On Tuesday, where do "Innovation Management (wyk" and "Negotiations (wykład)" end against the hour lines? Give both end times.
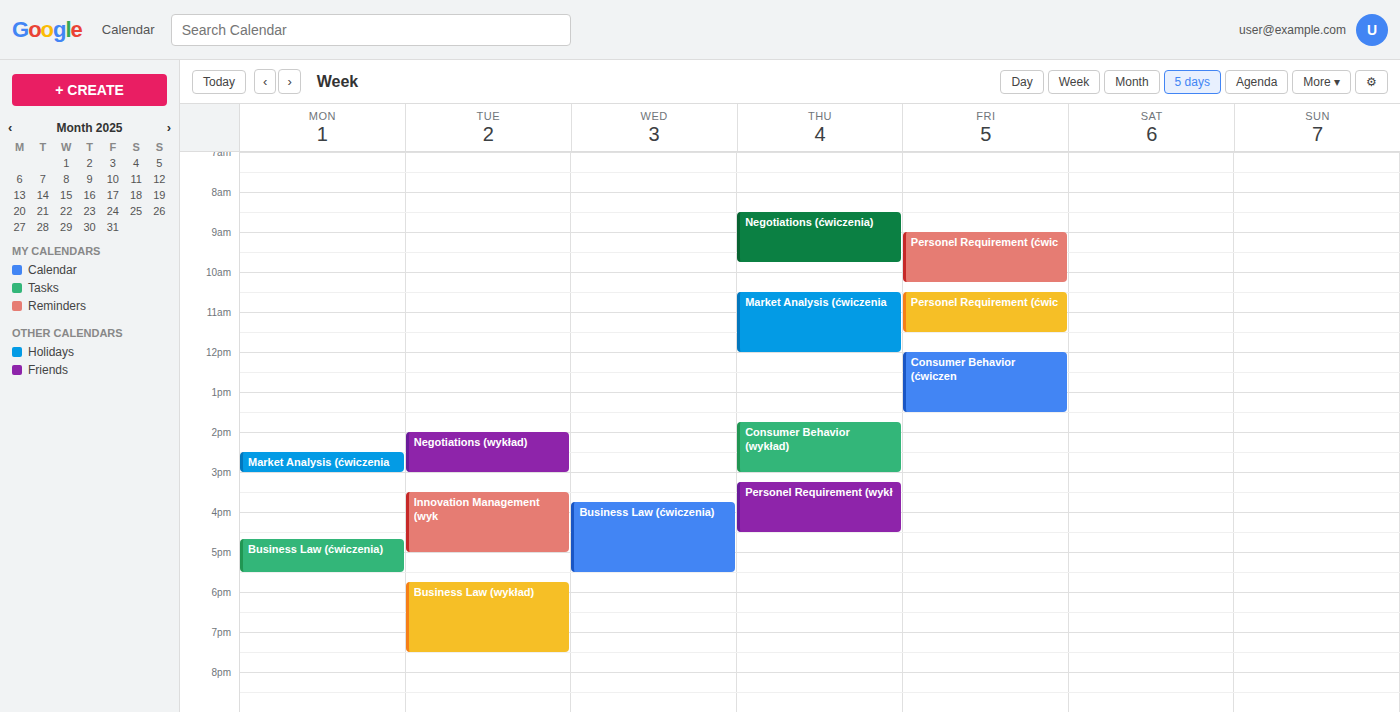
"Innovation Management (wyk": 17:00, exactly on the 17:00 line. "Negotiations (wykład)": 15:00, exactly on the 15:00 line.